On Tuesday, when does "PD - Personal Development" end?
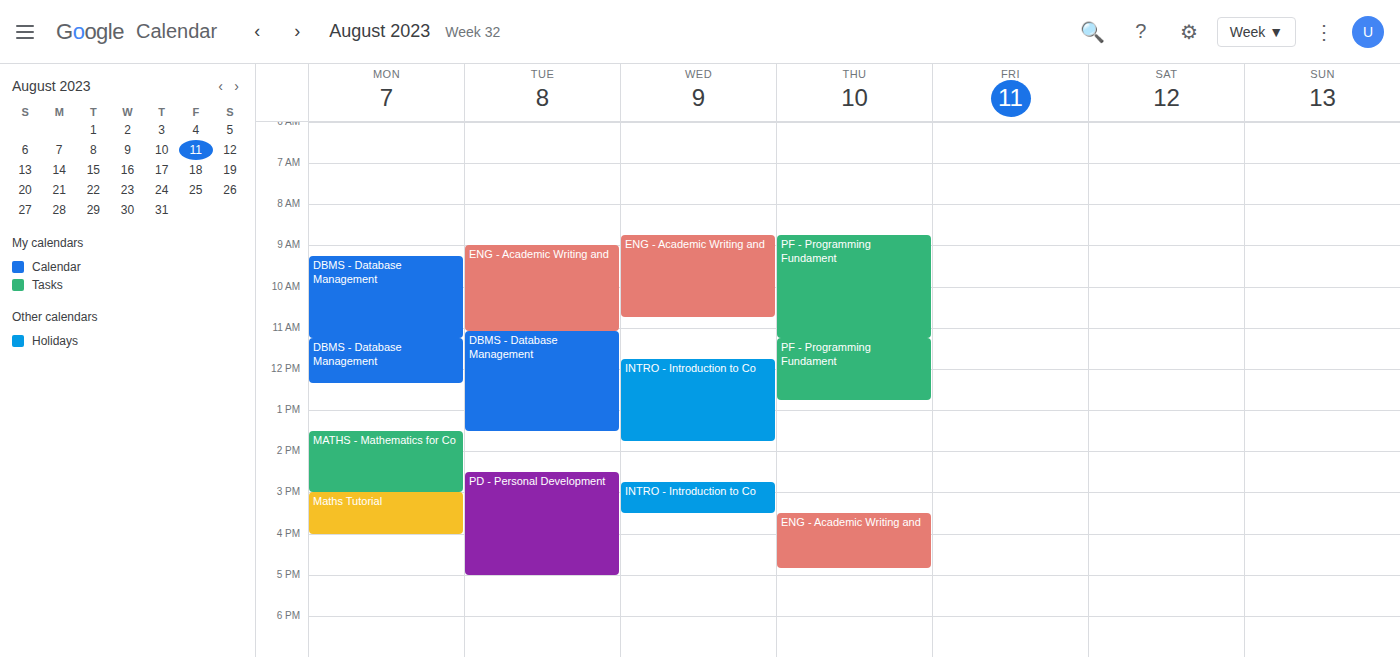
5:00 PM